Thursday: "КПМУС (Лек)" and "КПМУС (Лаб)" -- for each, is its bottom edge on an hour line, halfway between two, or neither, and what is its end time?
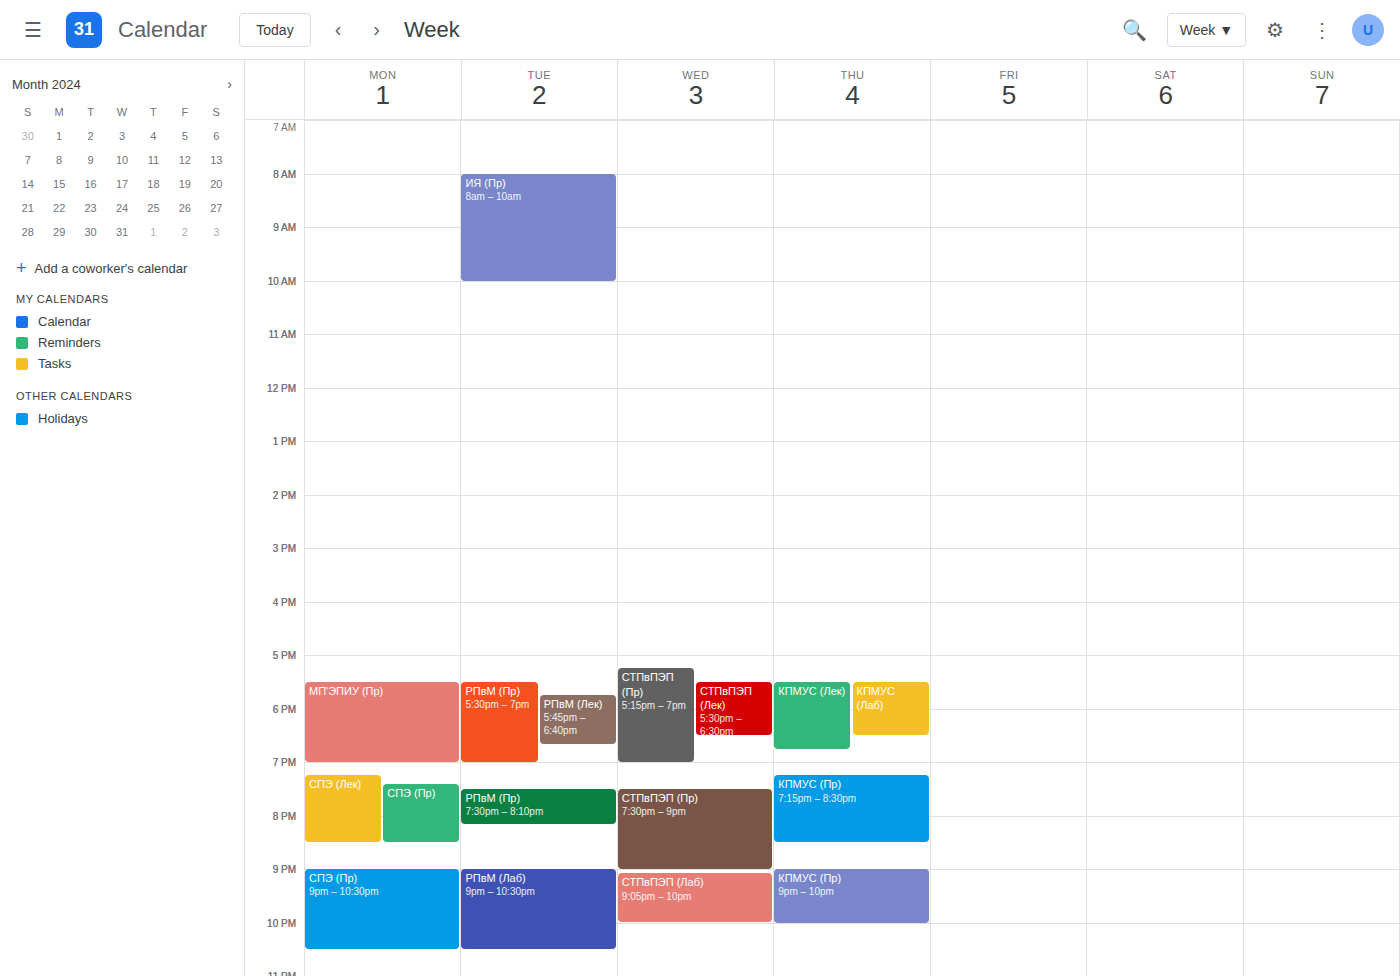
"КПМУС (Лек)": 6:45 PM, neither: three quarters of the way from the 6 PM line to the 7 PM line. "КПМУС (Лаб)": 6:30 PM, halfway between the 6 PM and 7 PM lines.